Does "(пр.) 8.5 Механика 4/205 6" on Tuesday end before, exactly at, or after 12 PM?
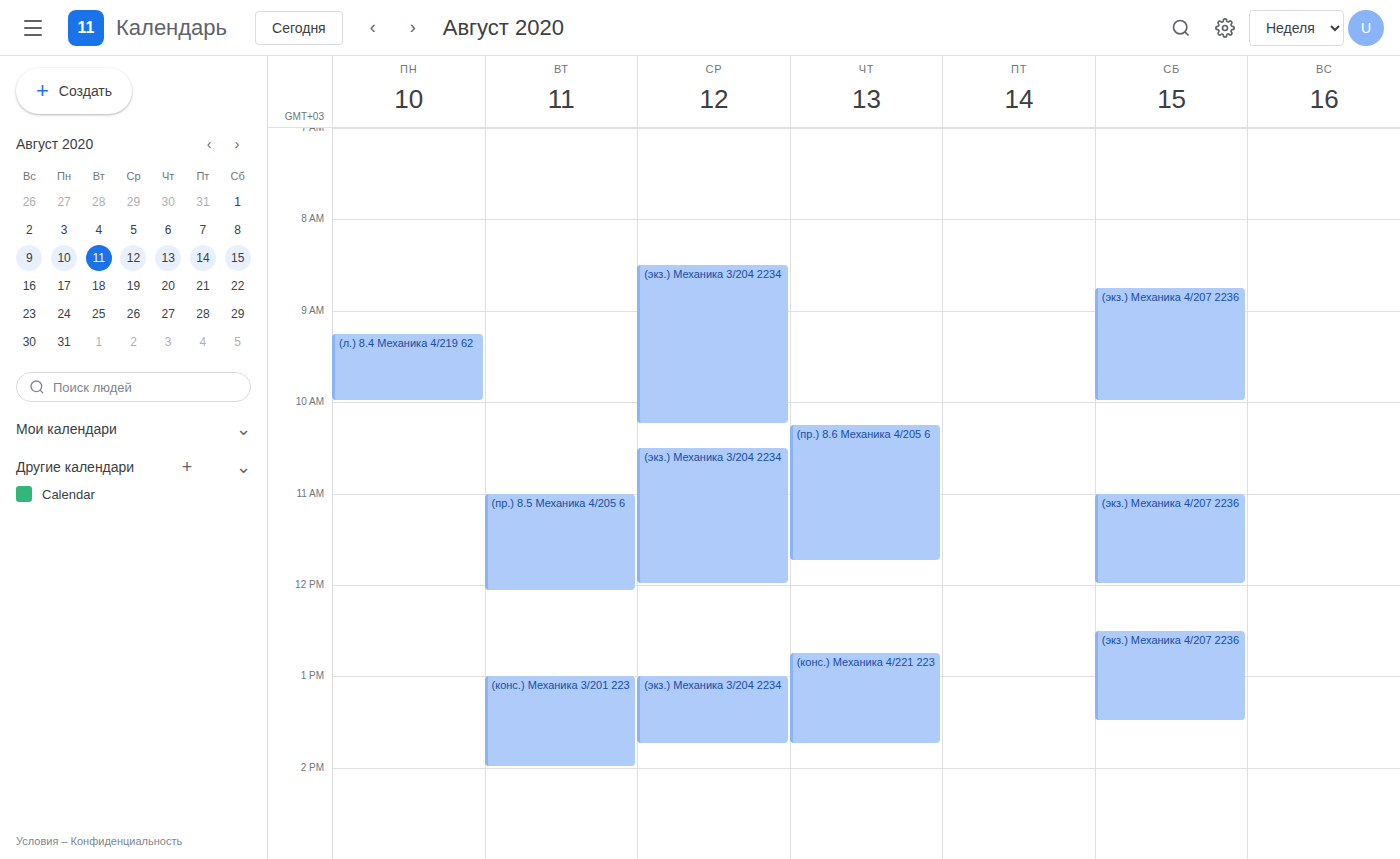
12:05 PM -- after 12 PM, 5 minutes below the 12 PM line.